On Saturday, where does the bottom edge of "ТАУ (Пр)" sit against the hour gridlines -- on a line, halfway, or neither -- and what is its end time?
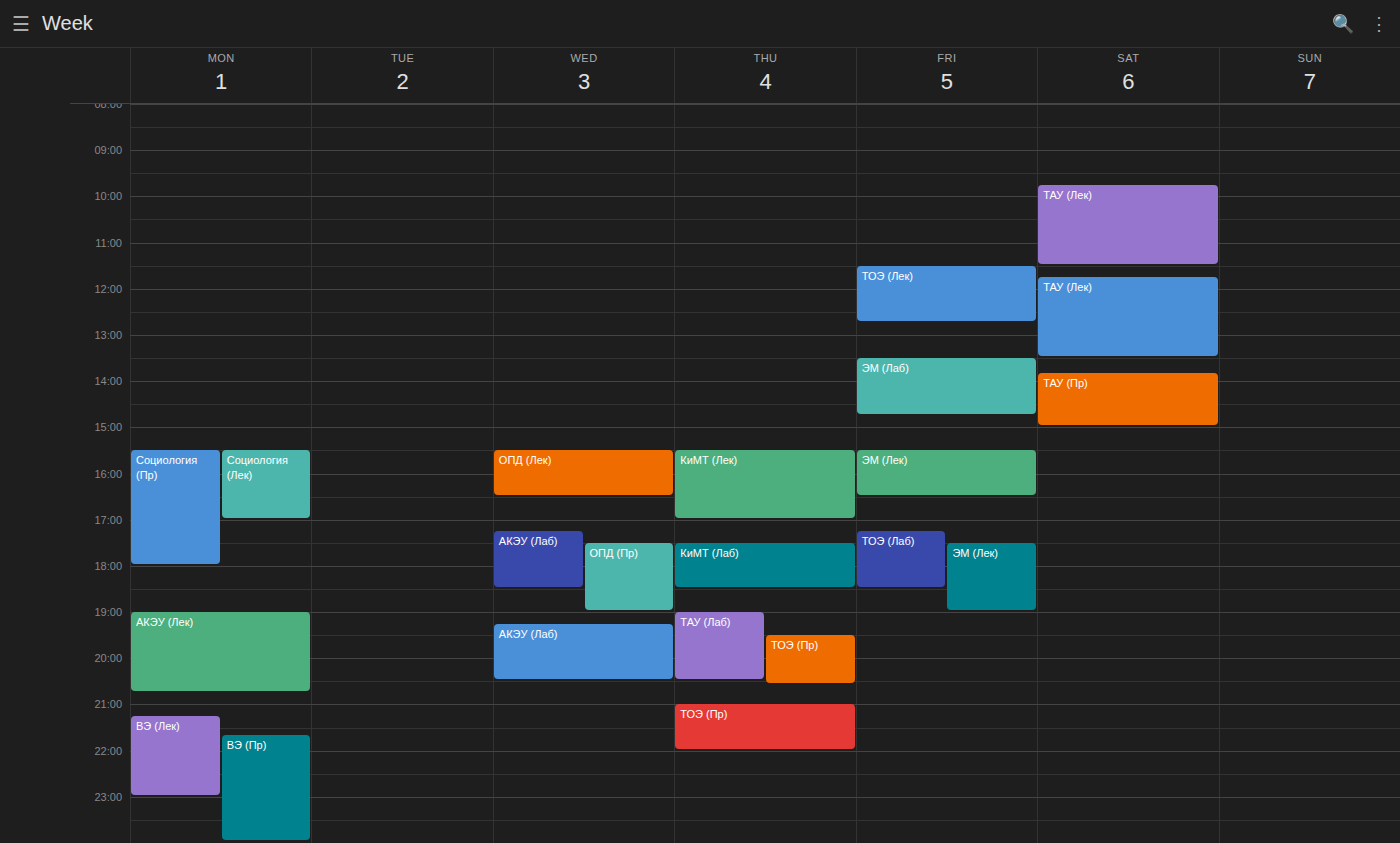
3:00 PM -- exactly on the 3 PM line.